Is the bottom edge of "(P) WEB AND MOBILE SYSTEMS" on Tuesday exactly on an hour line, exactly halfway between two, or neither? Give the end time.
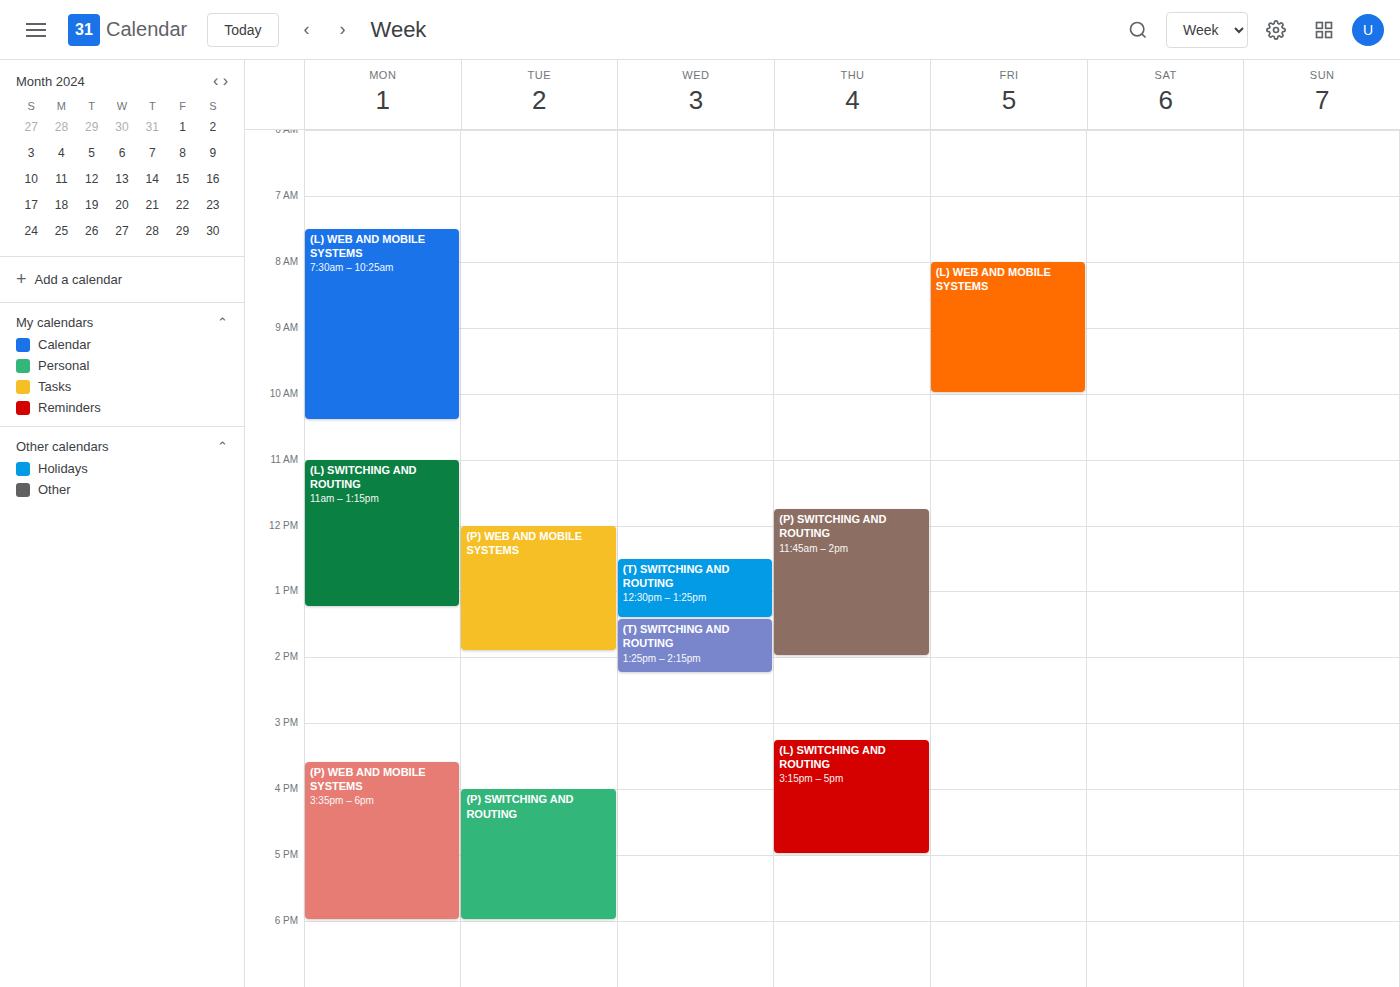
1:55 PM -- neither: 55 minutes below the 1 PM line and 5 minutes above the 2 PM line.